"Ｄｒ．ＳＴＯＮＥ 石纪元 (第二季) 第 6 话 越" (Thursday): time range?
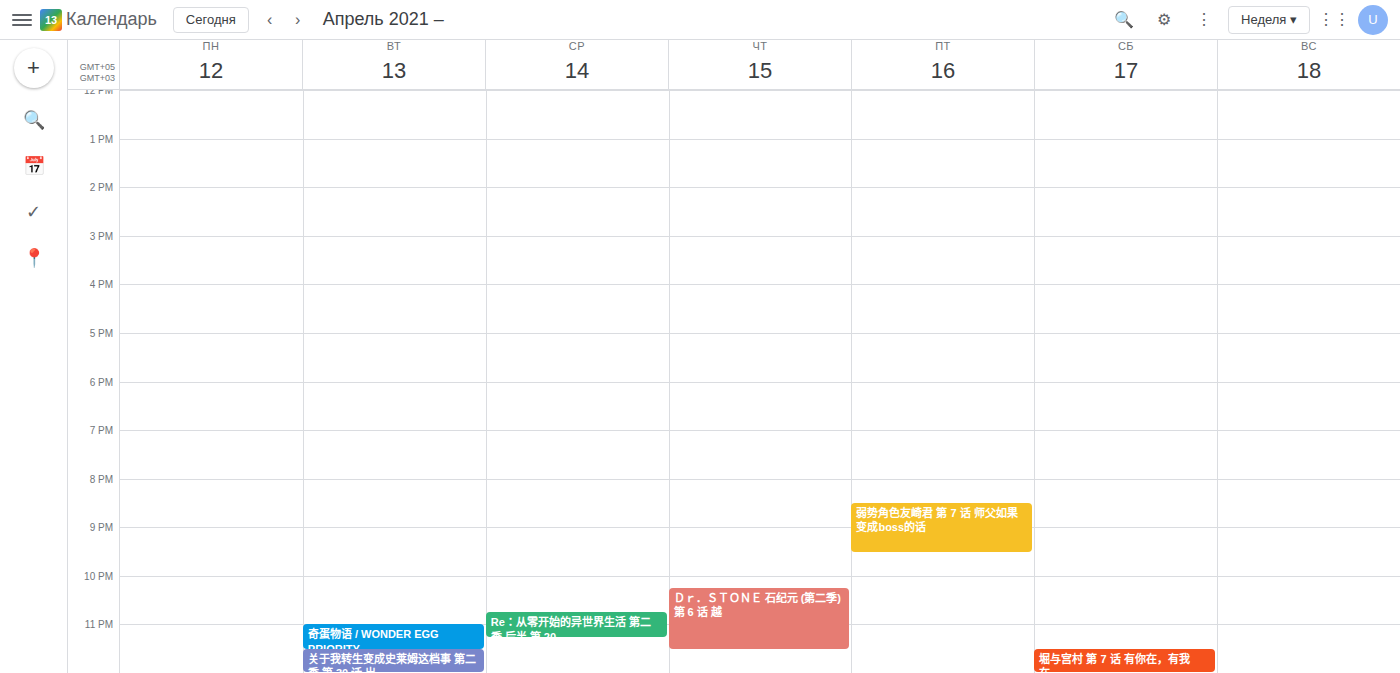
22:15 to 23:30